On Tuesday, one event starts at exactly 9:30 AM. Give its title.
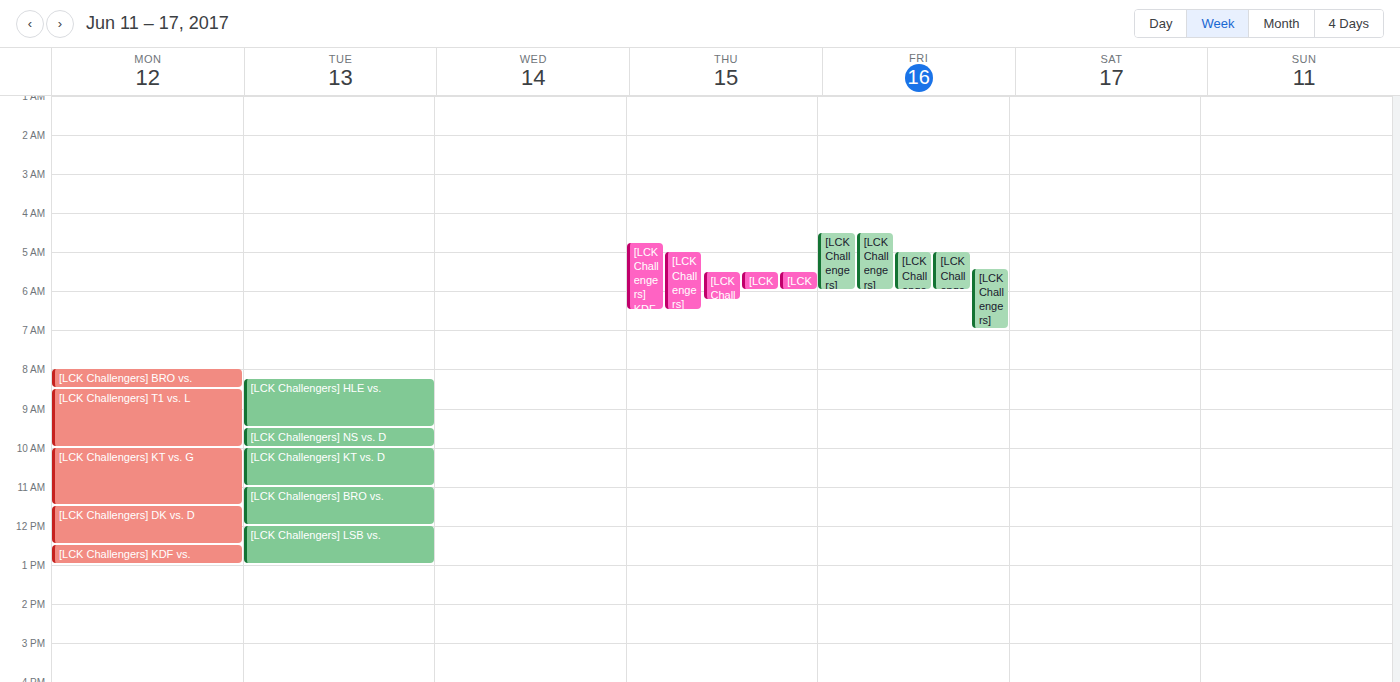
"[LCK Challengers] NS vs. D"